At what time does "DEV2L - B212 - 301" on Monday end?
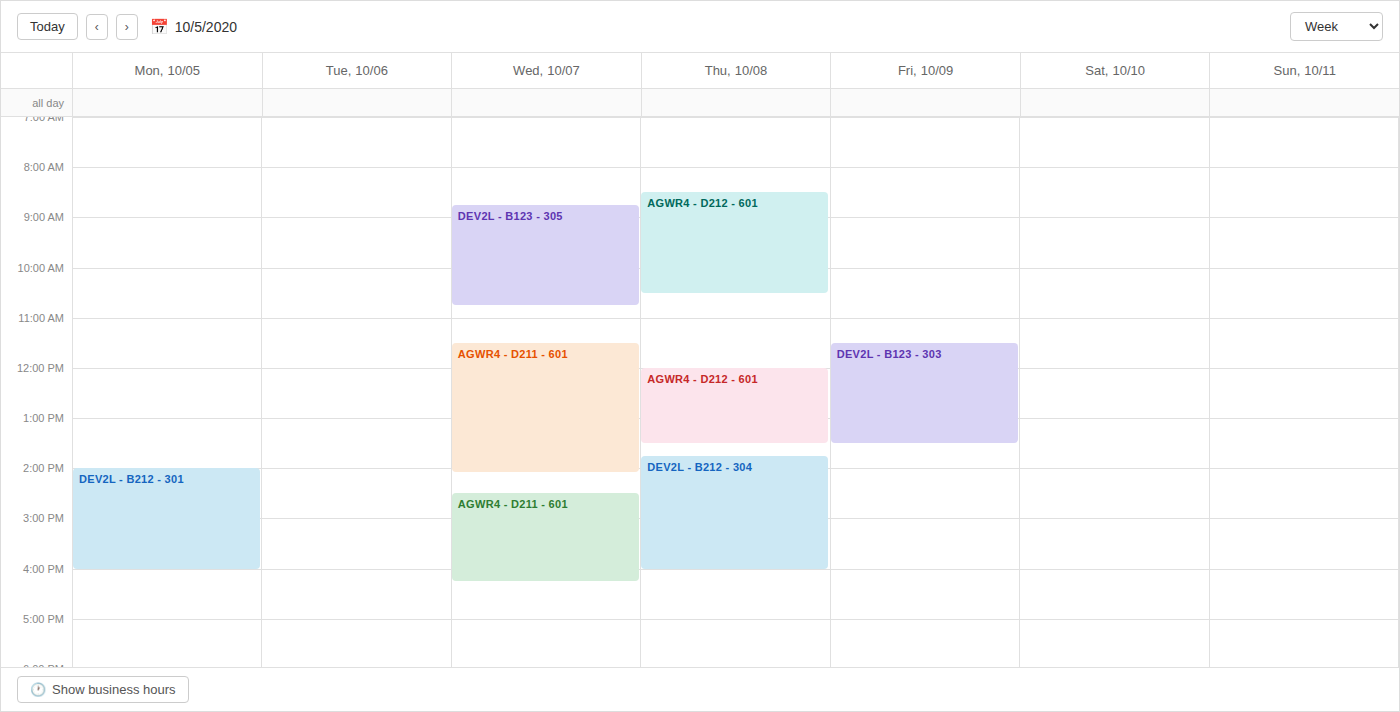
4:00 PM